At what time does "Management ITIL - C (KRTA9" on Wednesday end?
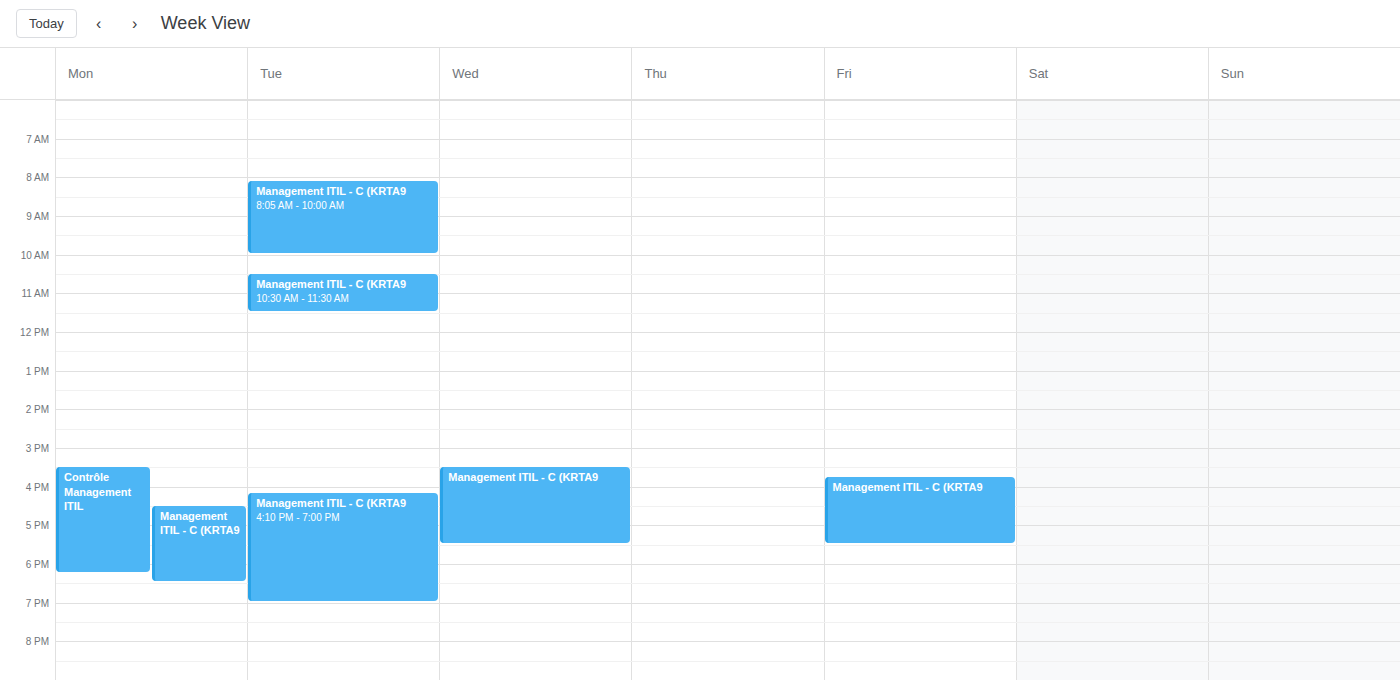
5:30 PM